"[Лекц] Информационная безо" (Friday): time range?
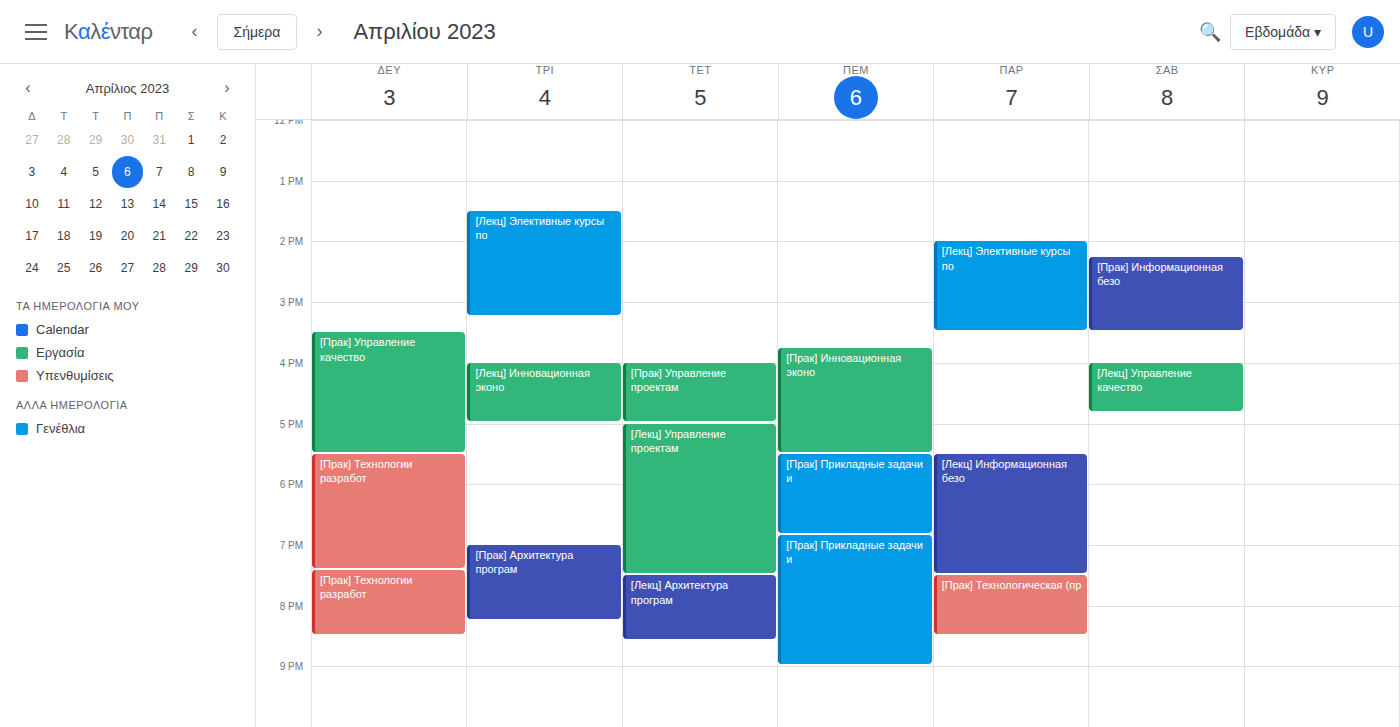
5:30 PM to 7:30 PM